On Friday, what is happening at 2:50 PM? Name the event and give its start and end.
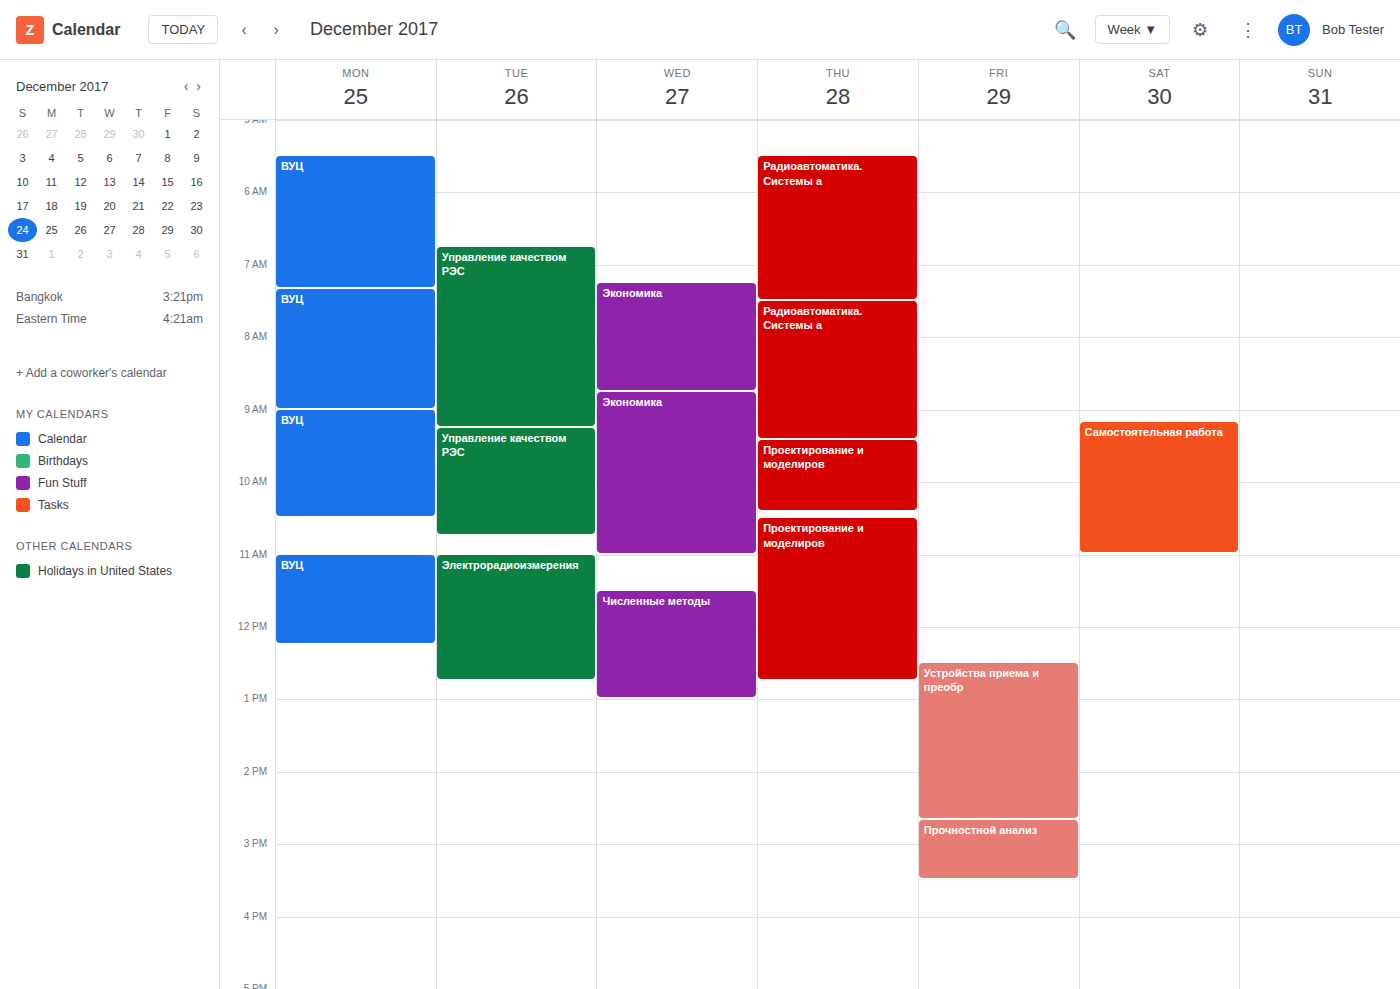
"Прочностной анализ", 2:40 PM to 3:30 PM